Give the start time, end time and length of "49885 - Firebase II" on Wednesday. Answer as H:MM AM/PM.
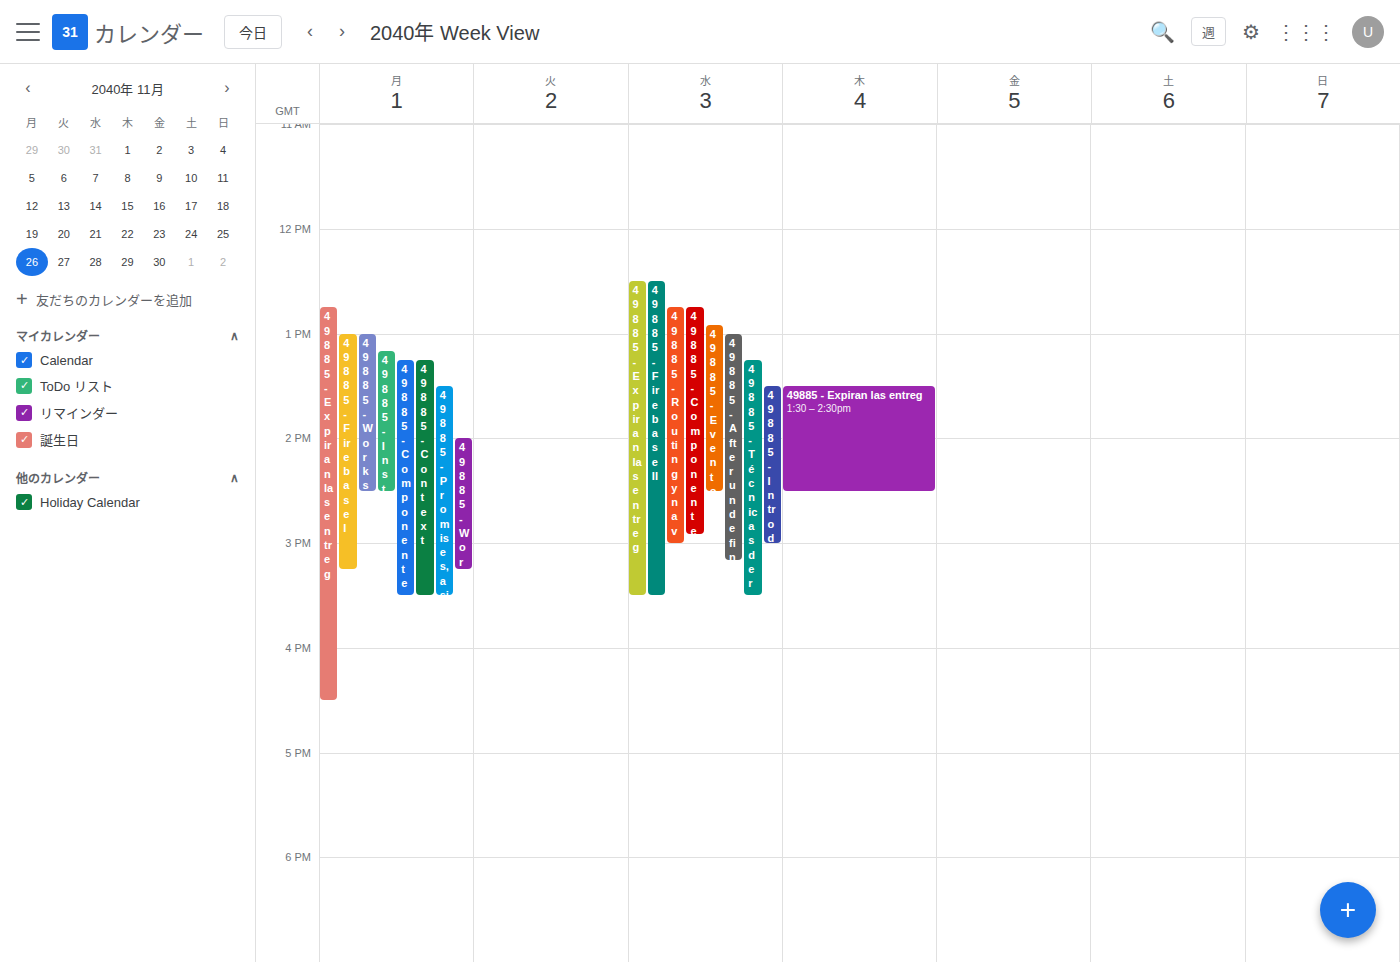
12:30 PM to 3:30 PM, 3 hours